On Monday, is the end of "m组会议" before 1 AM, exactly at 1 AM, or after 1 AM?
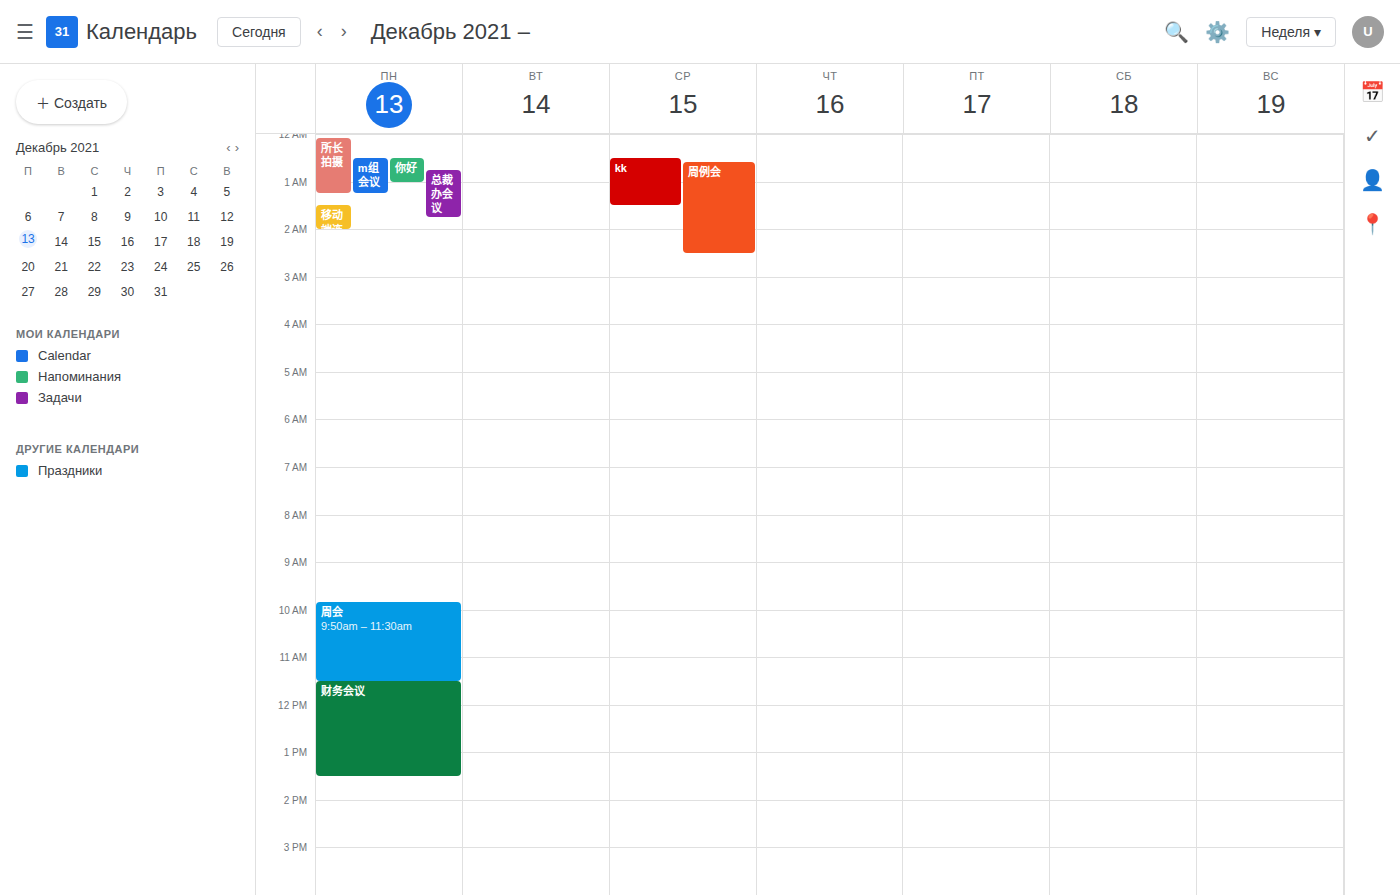
1:15 AM -- after 1 AM, 15 minutes below the 1 AM line.